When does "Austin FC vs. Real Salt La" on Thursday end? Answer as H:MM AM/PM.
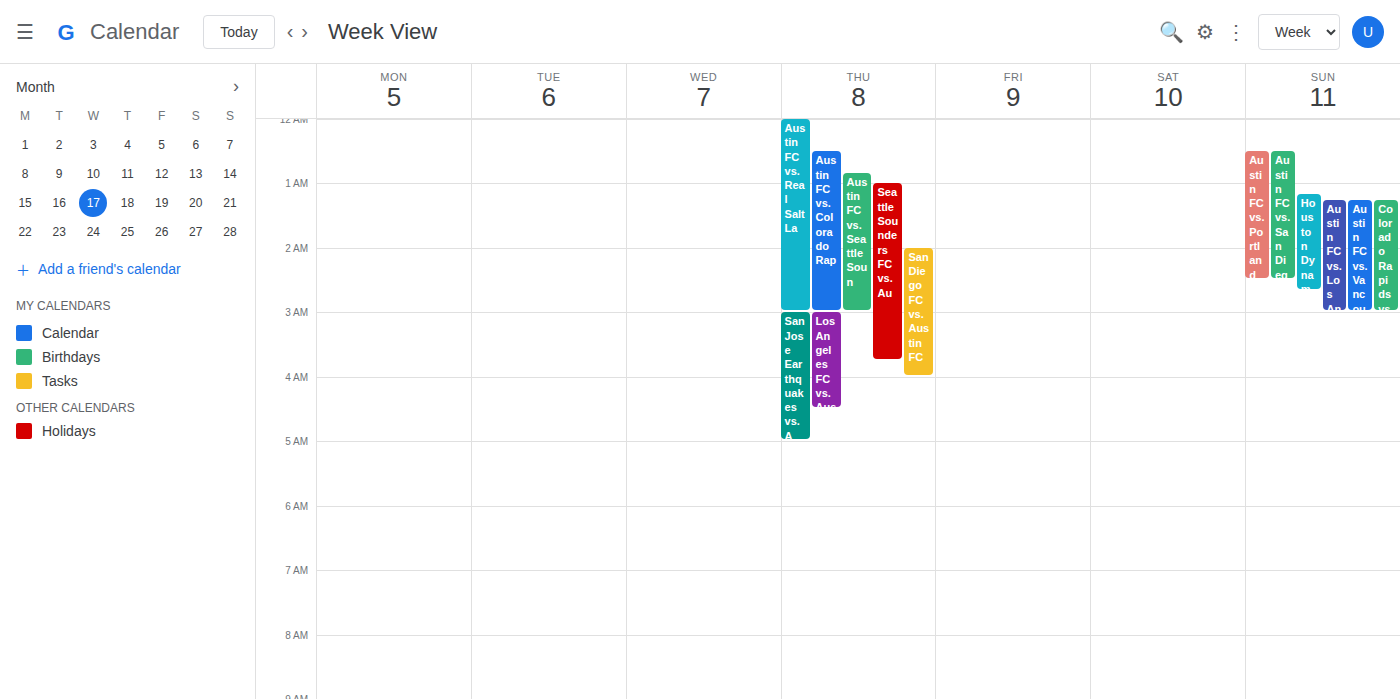
3:00 AM